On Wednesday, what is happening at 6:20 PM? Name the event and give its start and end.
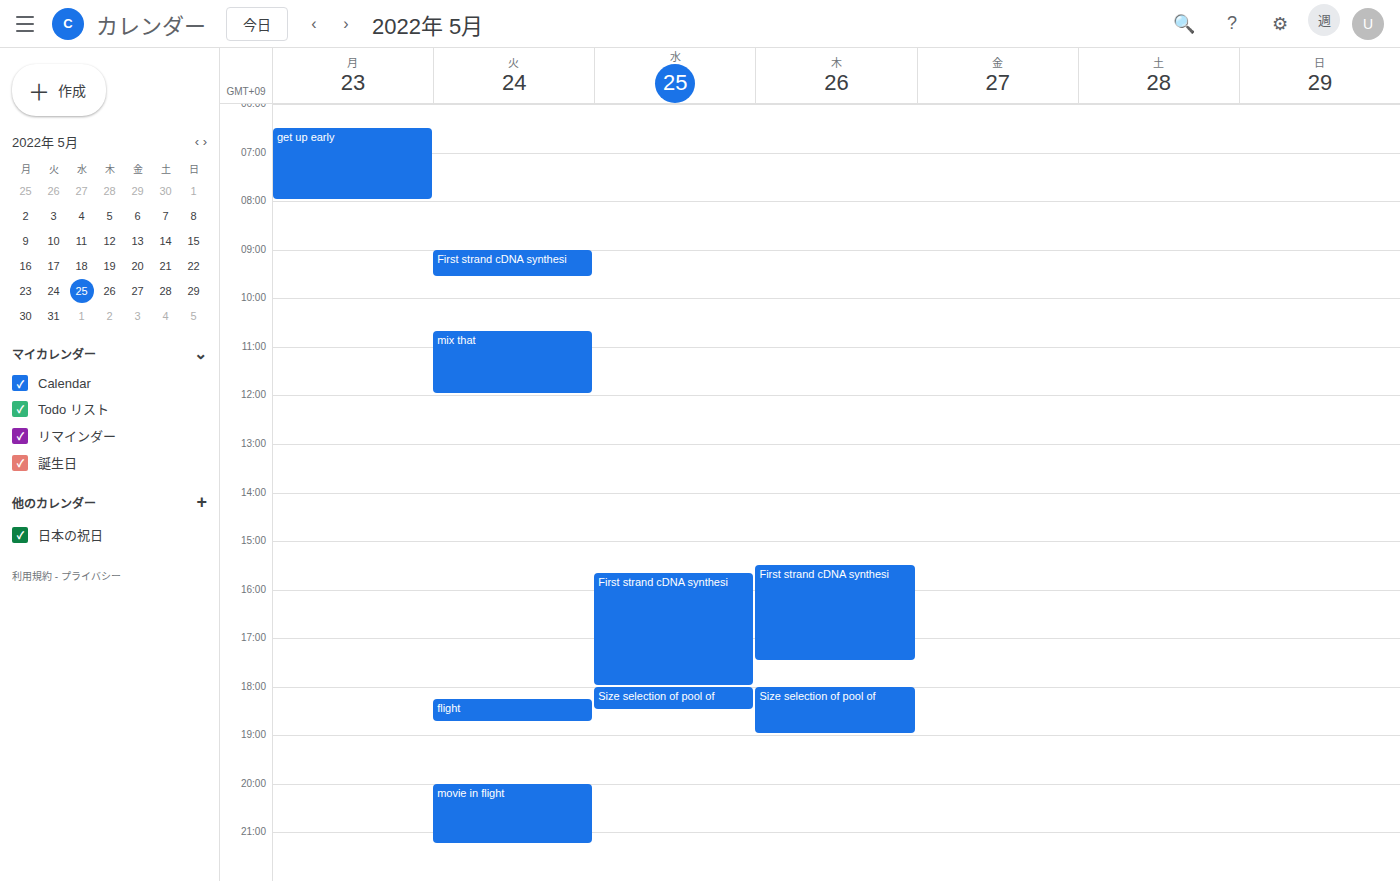
"Size selection of pool of", 6:00 PM to 6:30 PM